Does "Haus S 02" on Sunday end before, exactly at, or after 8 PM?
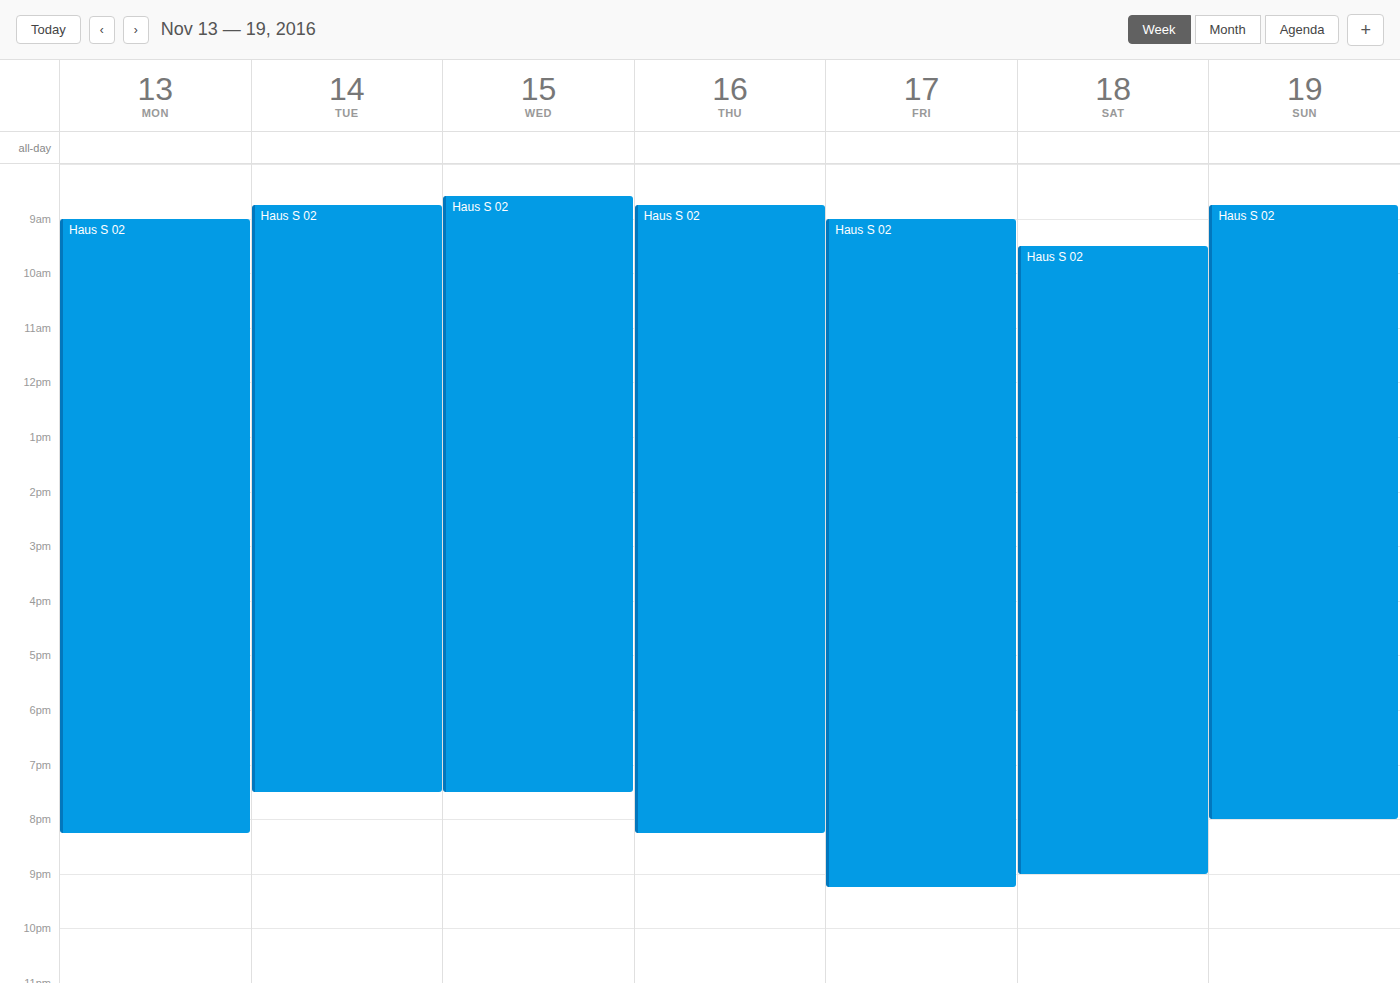
8:00 PM -- exactly at 8 PM, on the 8 PM line.